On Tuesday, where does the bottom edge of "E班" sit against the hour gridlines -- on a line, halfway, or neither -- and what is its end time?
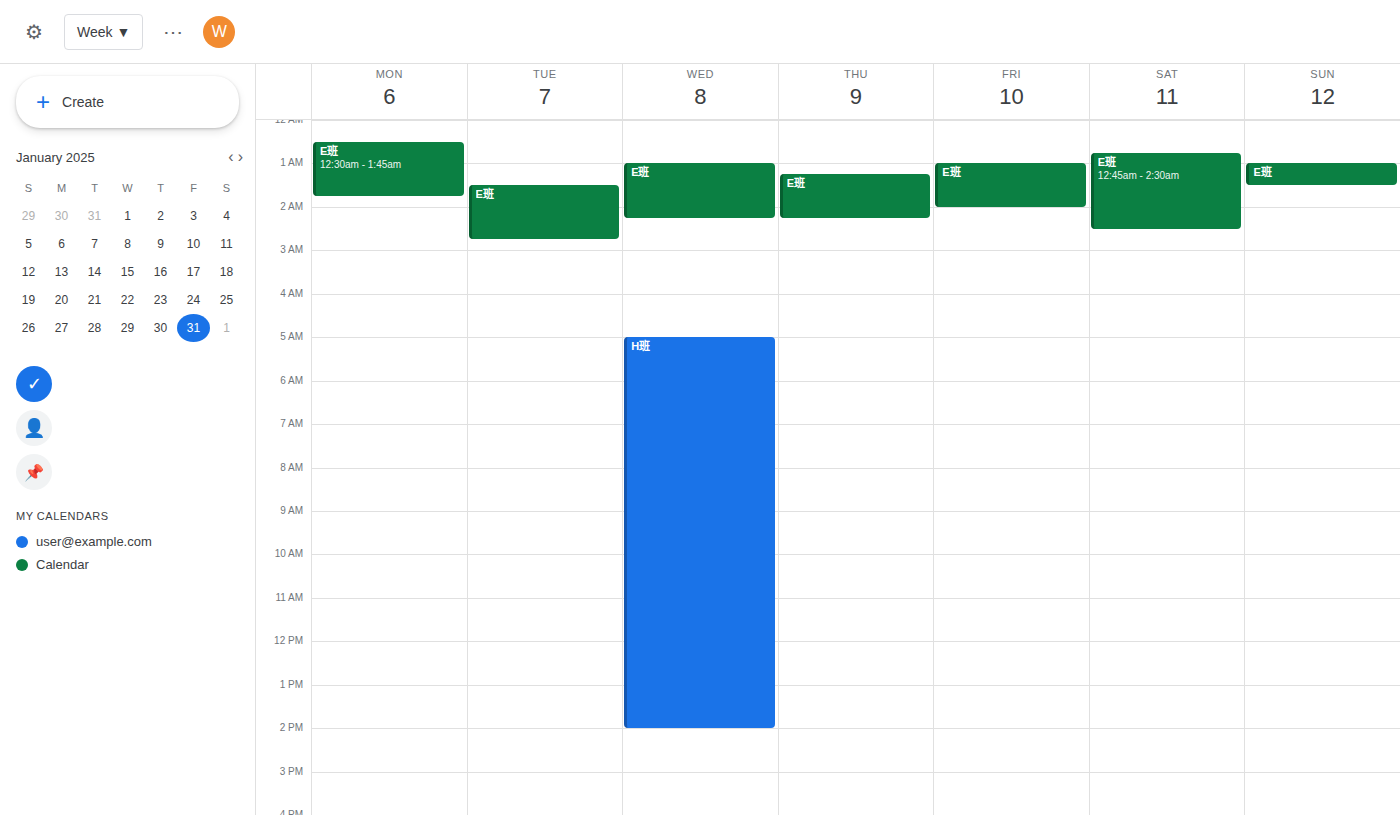
2:45 AM -- neither: three quarters of the way from the 2 AM line to the 3 AM line.